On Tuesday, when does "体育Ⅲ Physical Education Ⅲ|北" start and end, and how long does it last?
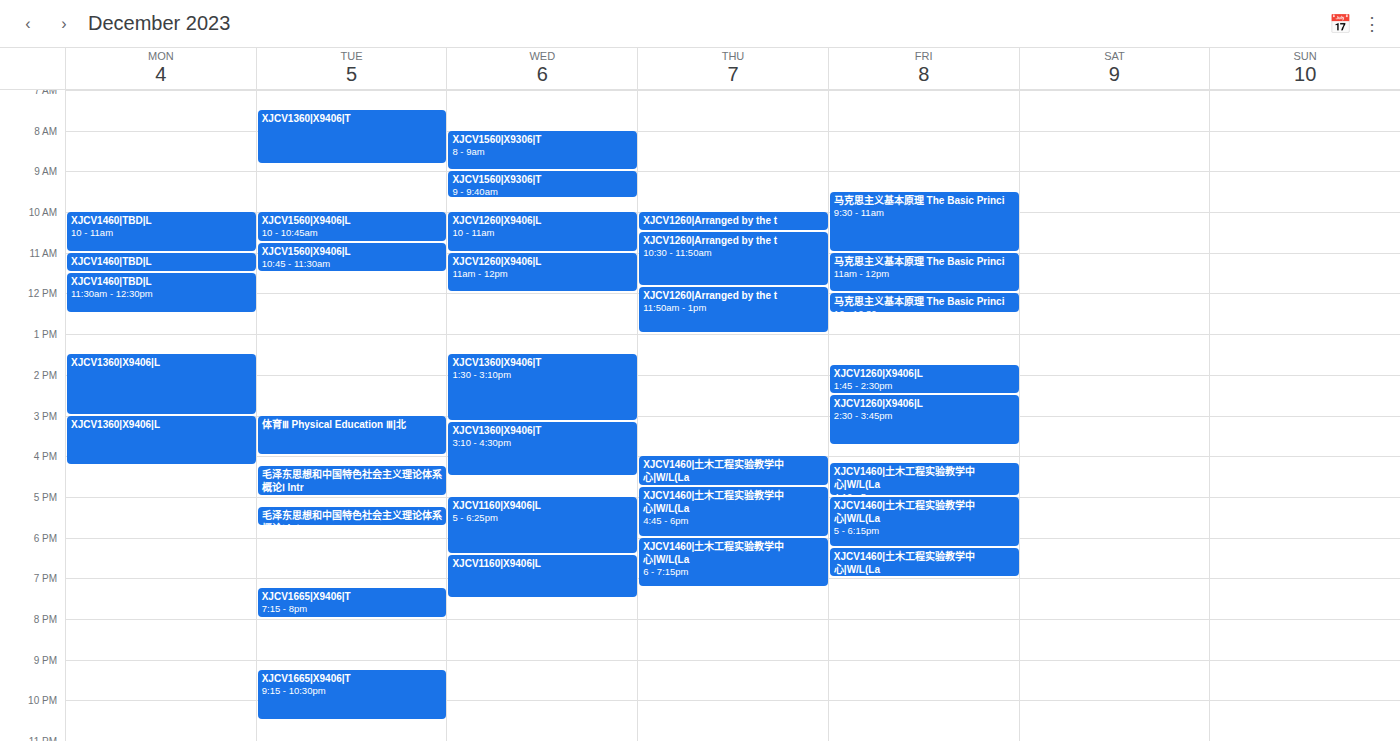
3:00 PM to 4:00 PM, 1 hour